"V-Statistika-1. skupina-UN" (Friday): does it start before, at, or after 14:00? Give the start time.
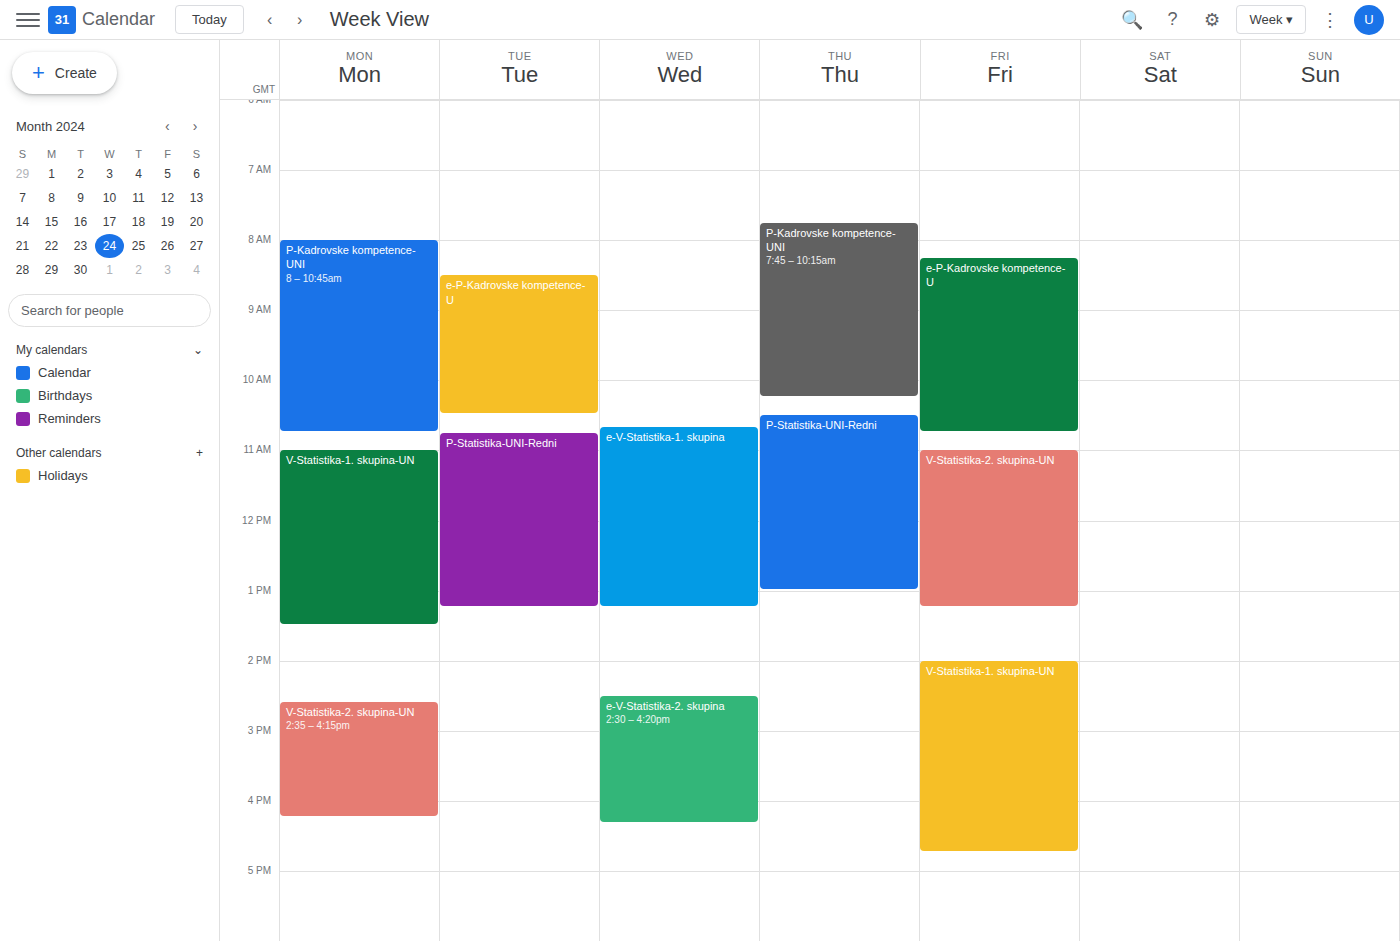
14:00 -- exactly at 14:00, on the 14:00 line.